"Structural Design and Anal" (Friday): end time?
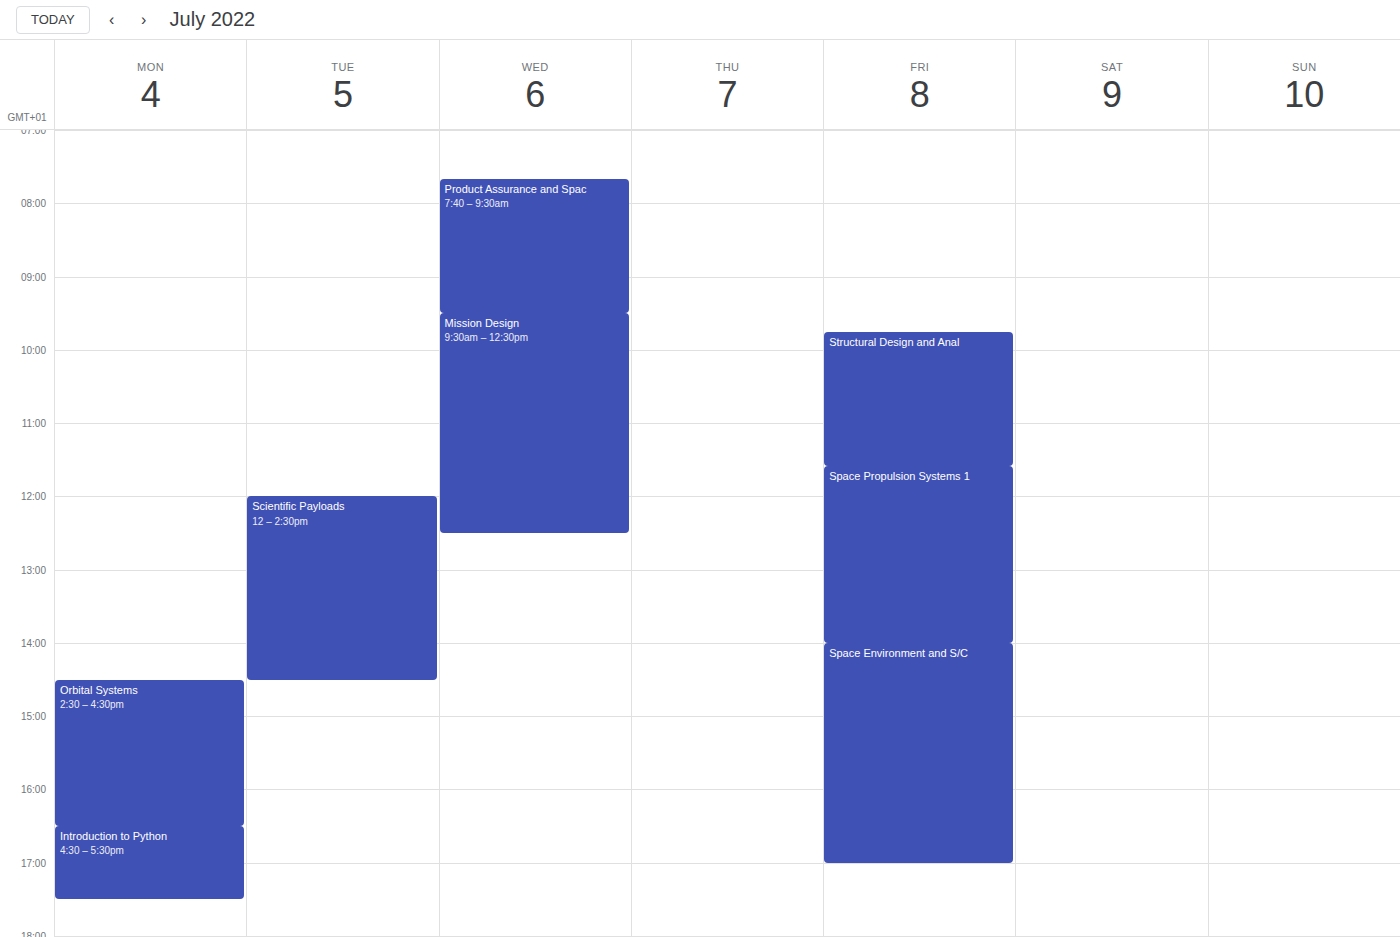
11:35